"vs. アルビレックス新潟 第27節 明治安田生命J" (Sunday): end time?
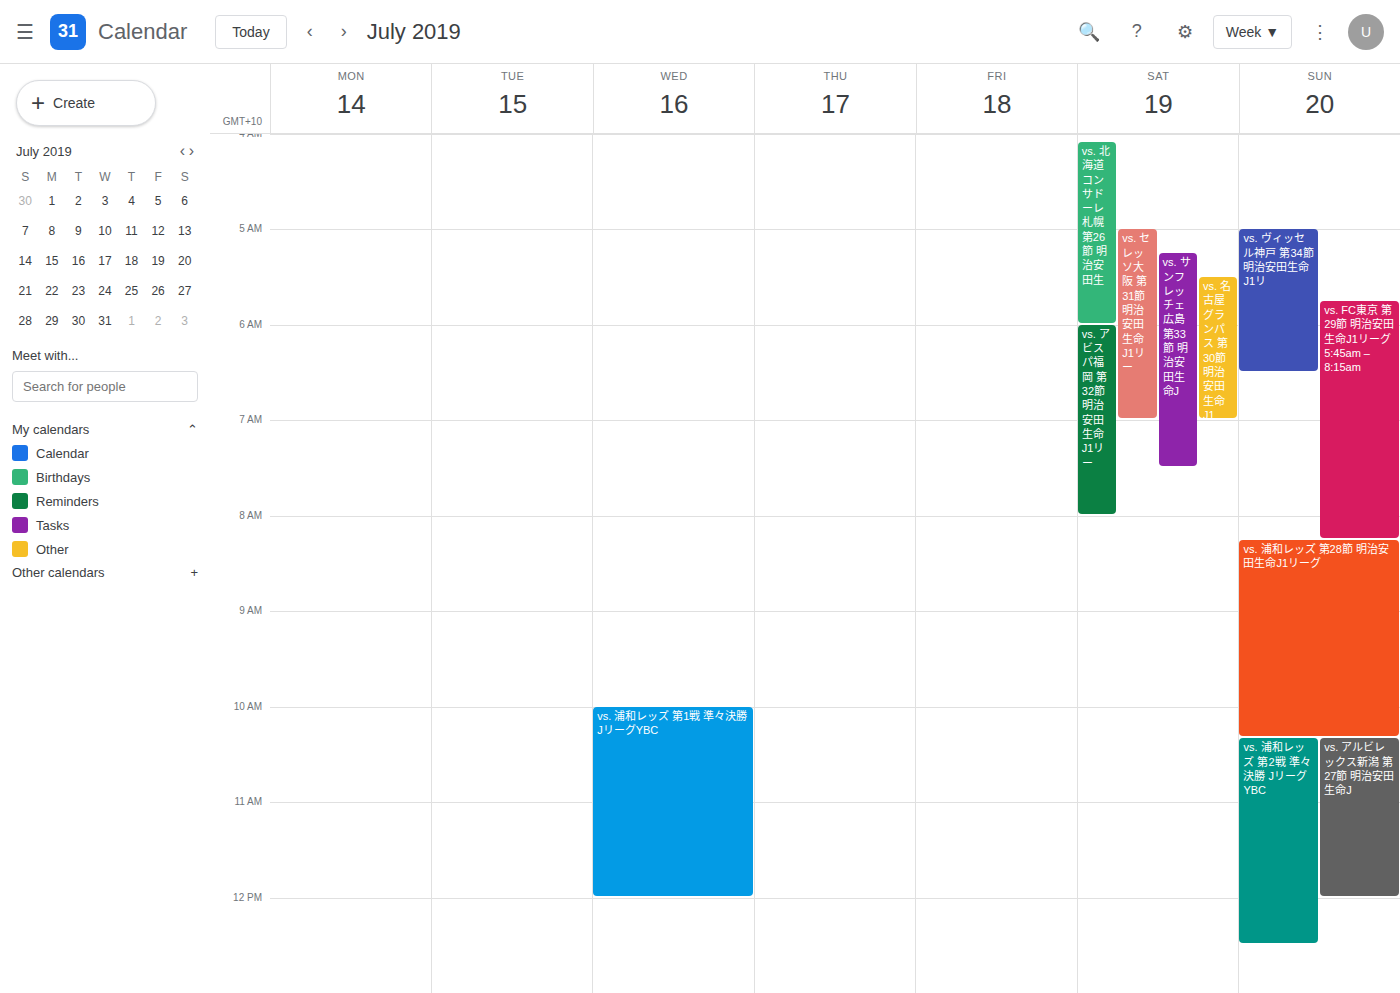
12:00 PM